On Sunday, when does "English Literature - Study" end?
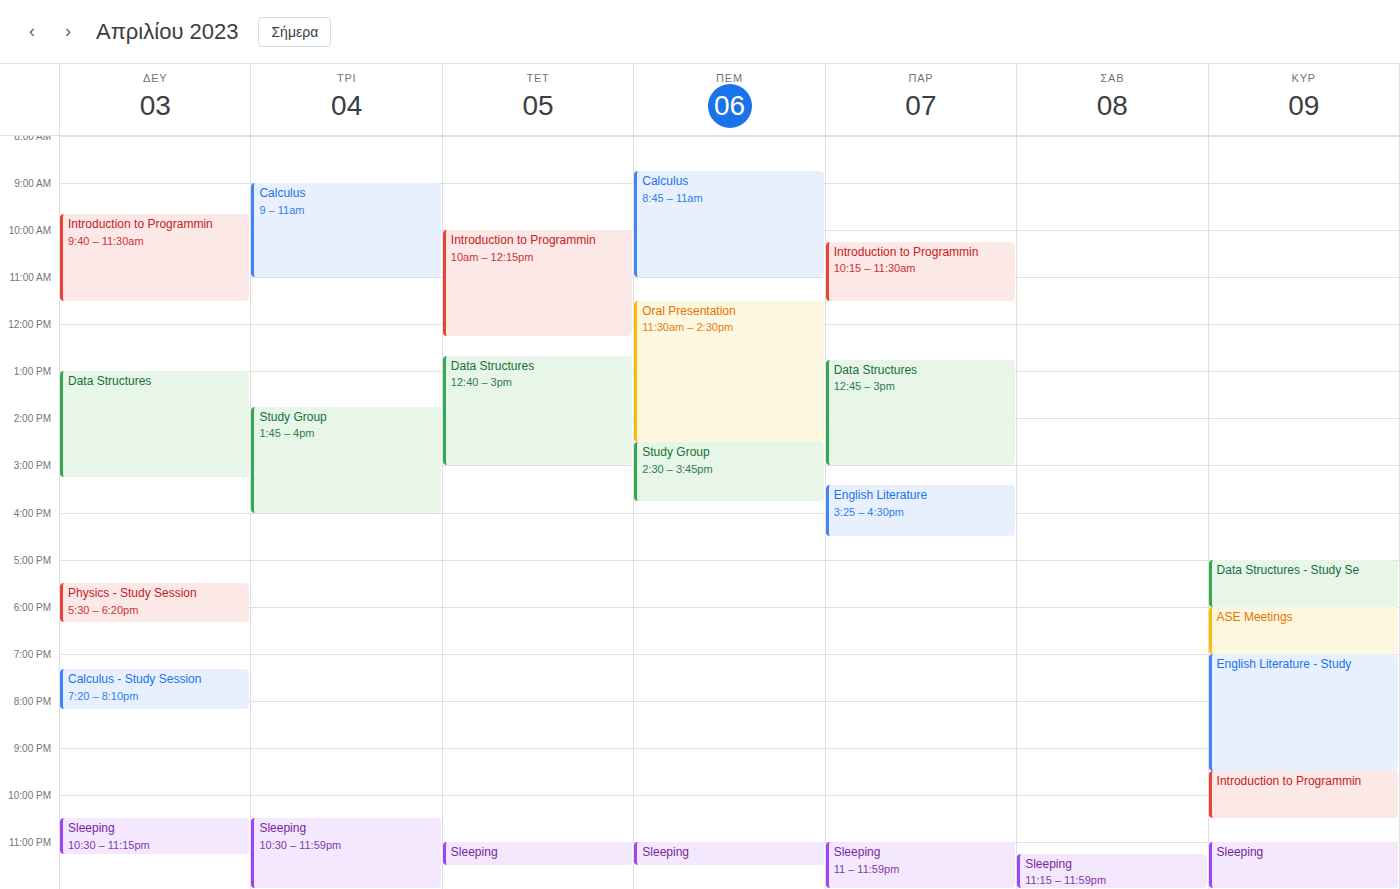
9:30 PM